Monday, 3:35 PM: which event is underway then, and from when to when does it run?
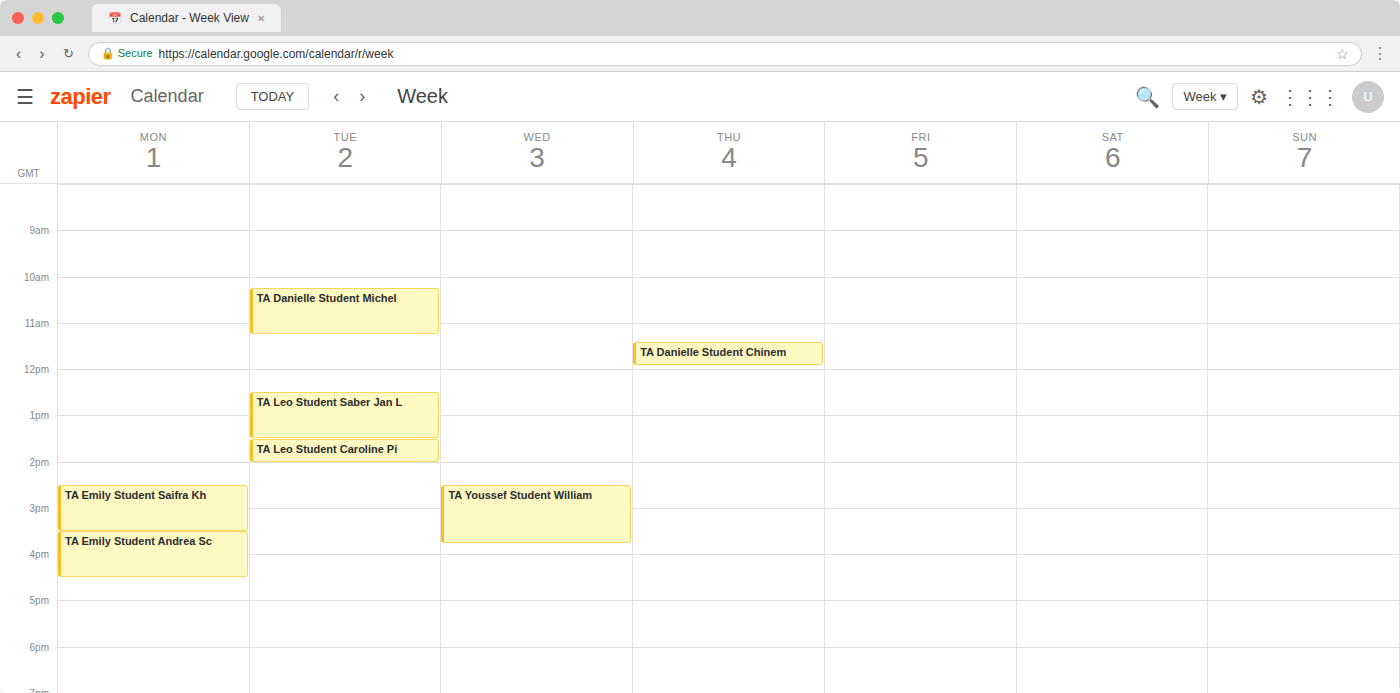
"TA Emily Student Andrea Sc", 3:30 PM to 4:30 PM